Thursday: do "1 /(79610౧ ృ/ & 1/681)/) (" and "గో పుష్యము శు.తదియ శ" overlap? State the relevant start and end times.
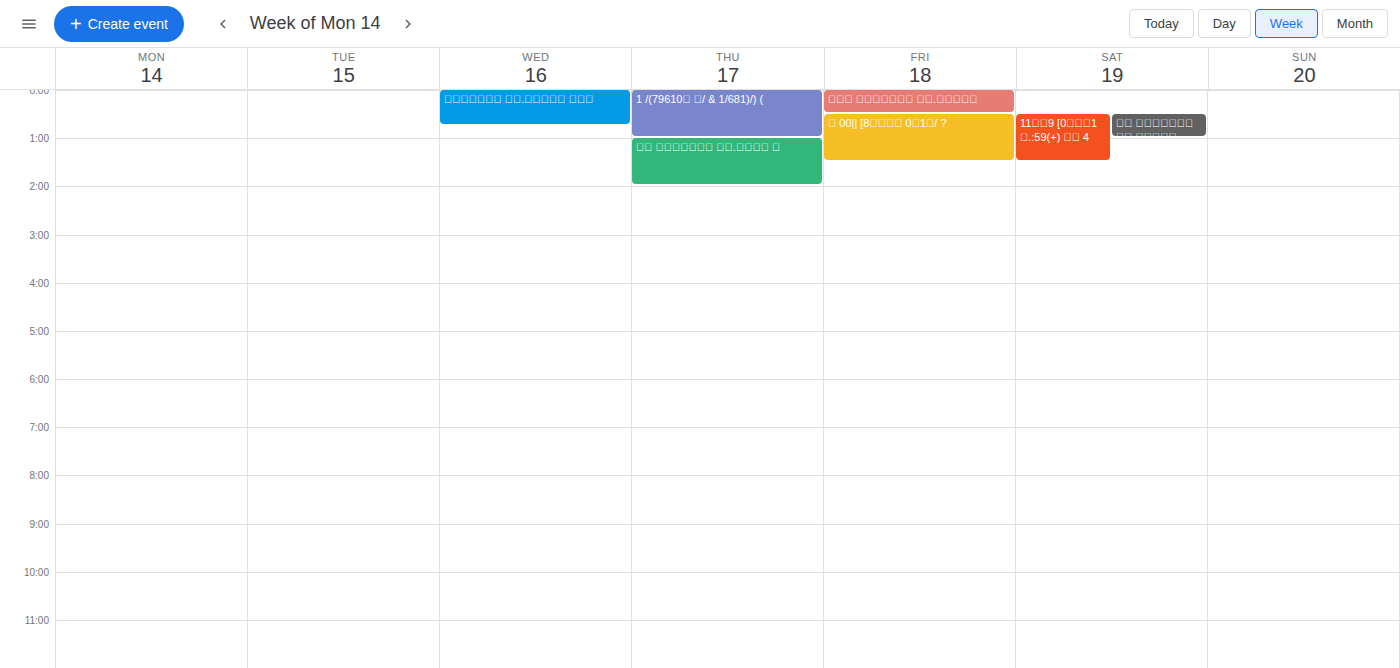
"1 /(79610౧ ృ/ & 1/681)/) (" ends at 1:00 AM, exactly when "గో పుష్యము శు.తదియ శ" starts -- they touch but do not overlap.